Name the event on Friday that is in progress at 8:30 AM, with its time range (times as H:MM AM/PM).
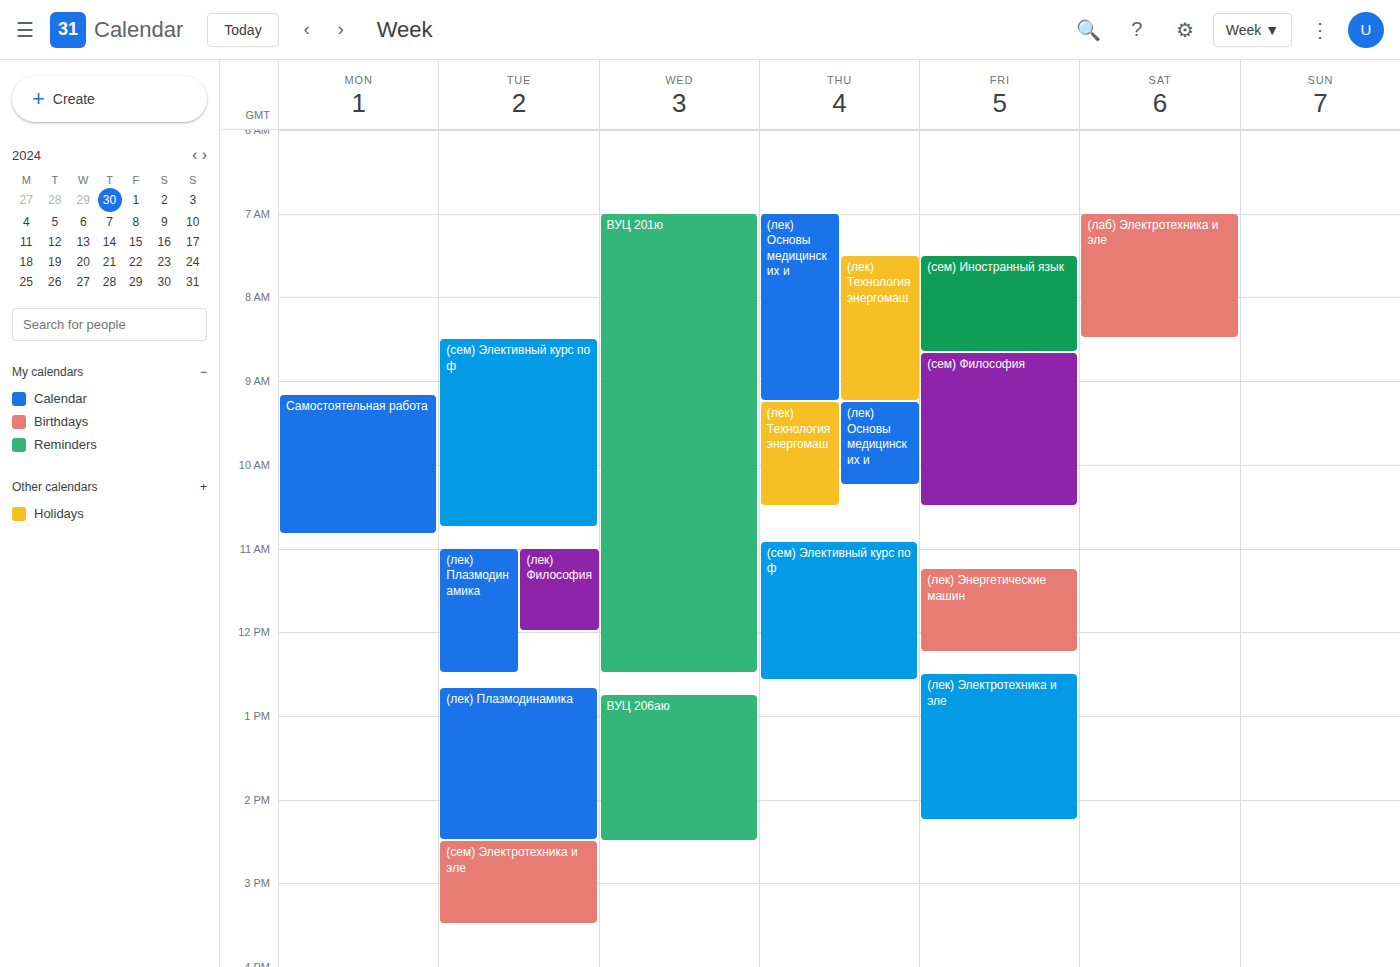
"(сем) Иностранный язык", 7:30 AM to 8:40 AM